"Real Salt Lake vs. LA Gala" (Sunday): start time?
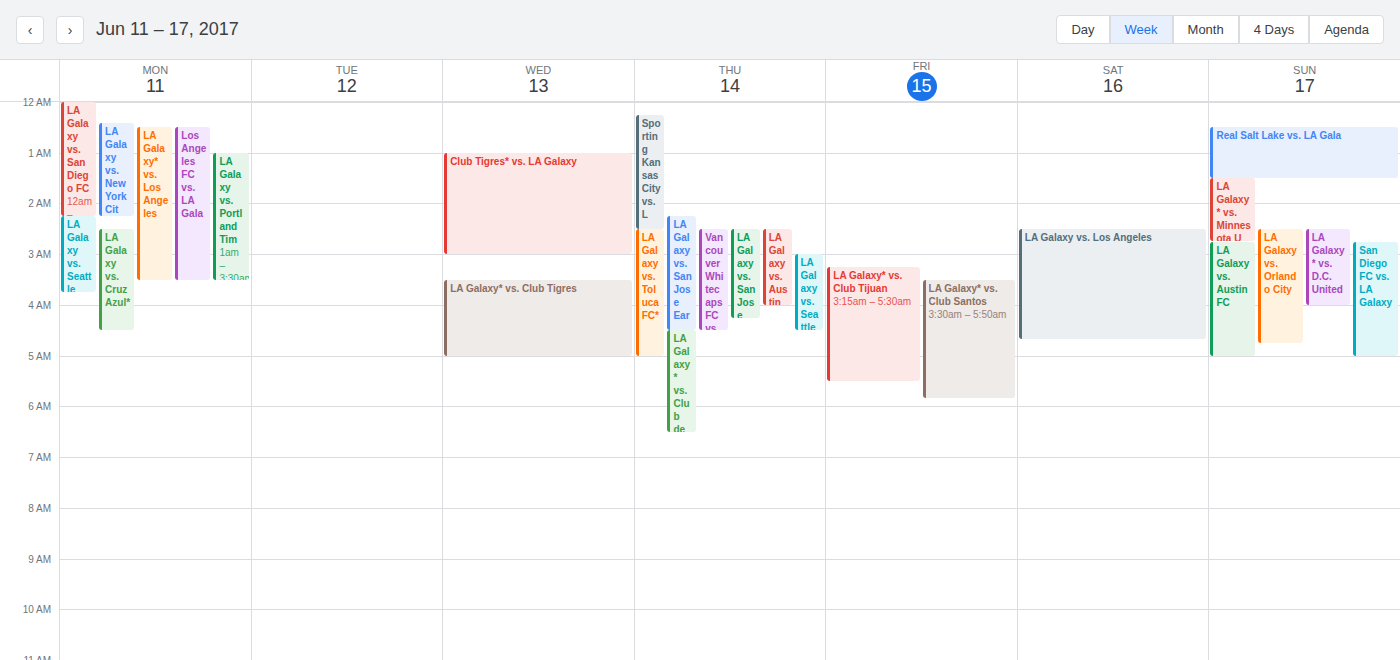
12:30 AM